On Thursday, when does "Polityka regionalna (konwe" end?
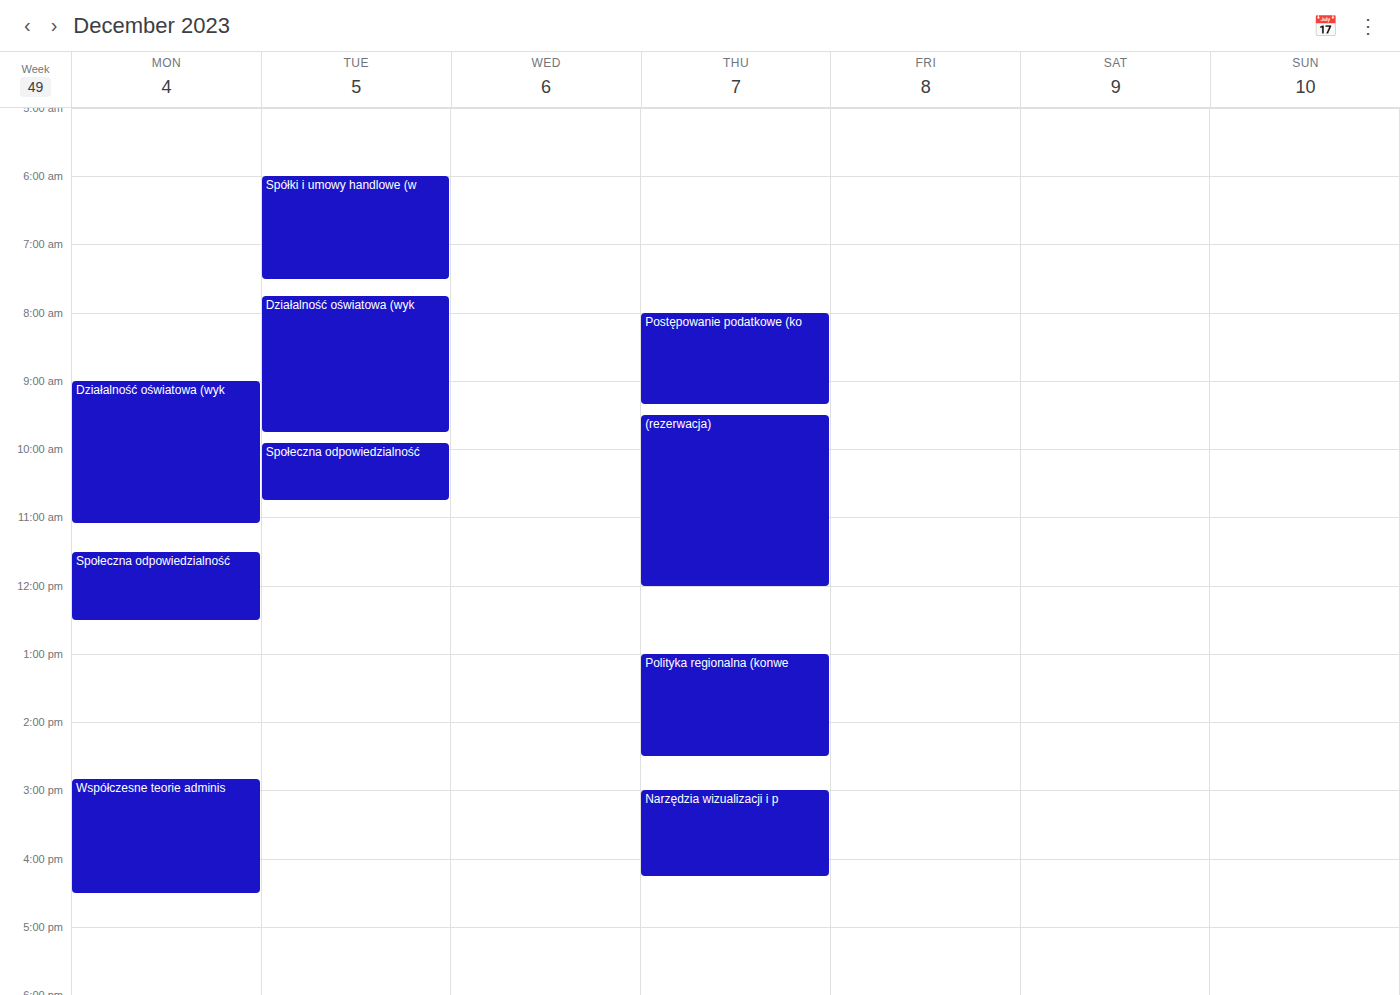
2:30 PM